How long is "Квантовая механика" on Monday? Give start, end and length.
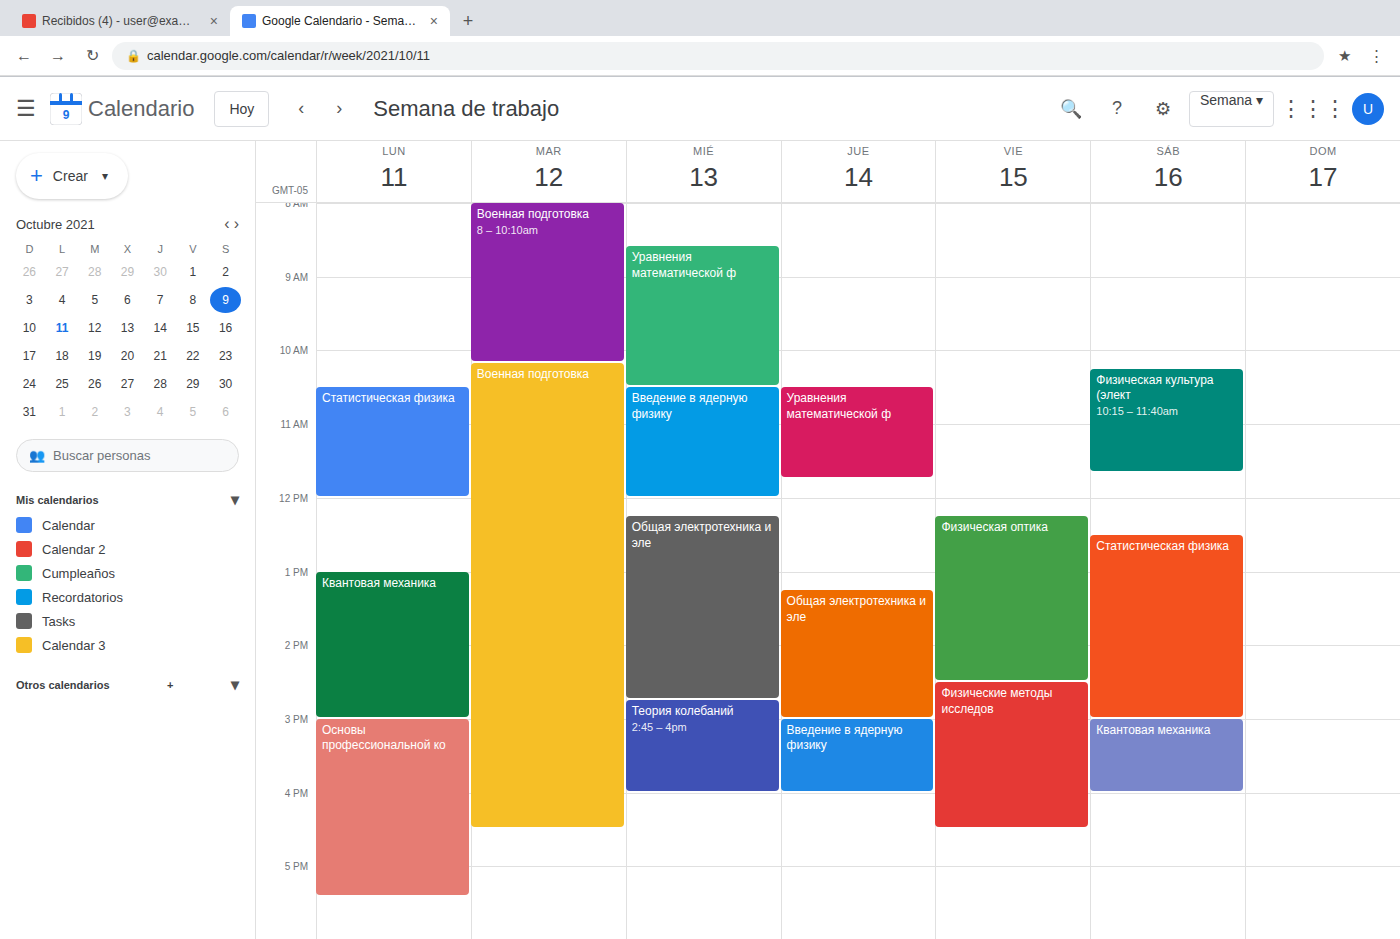
1:00 PM to 3:00 PM, 2 hours